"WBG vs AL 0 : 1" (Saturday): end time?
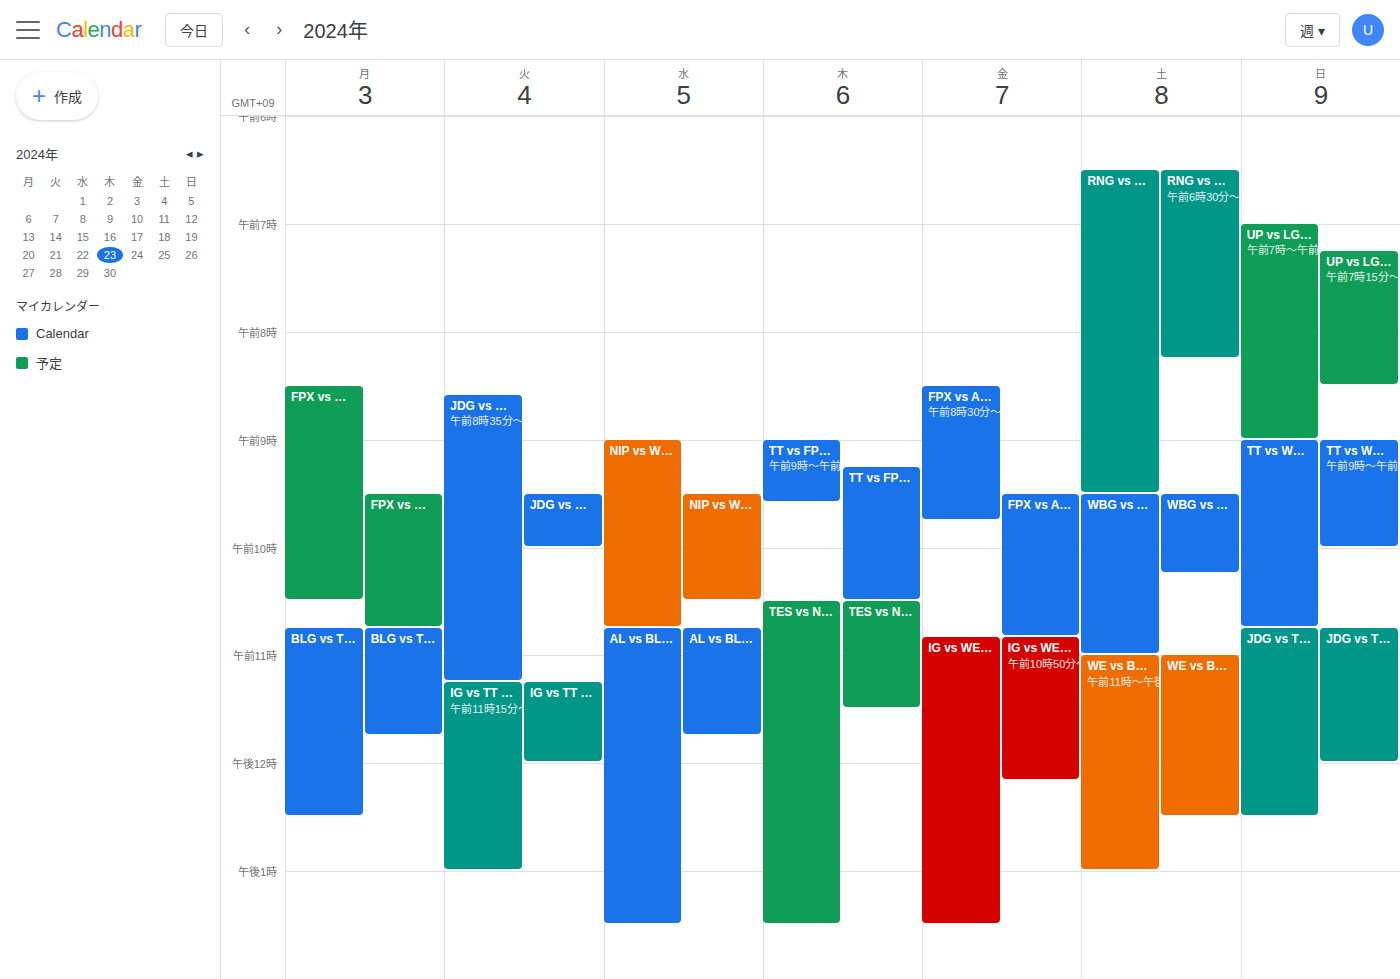
10:15